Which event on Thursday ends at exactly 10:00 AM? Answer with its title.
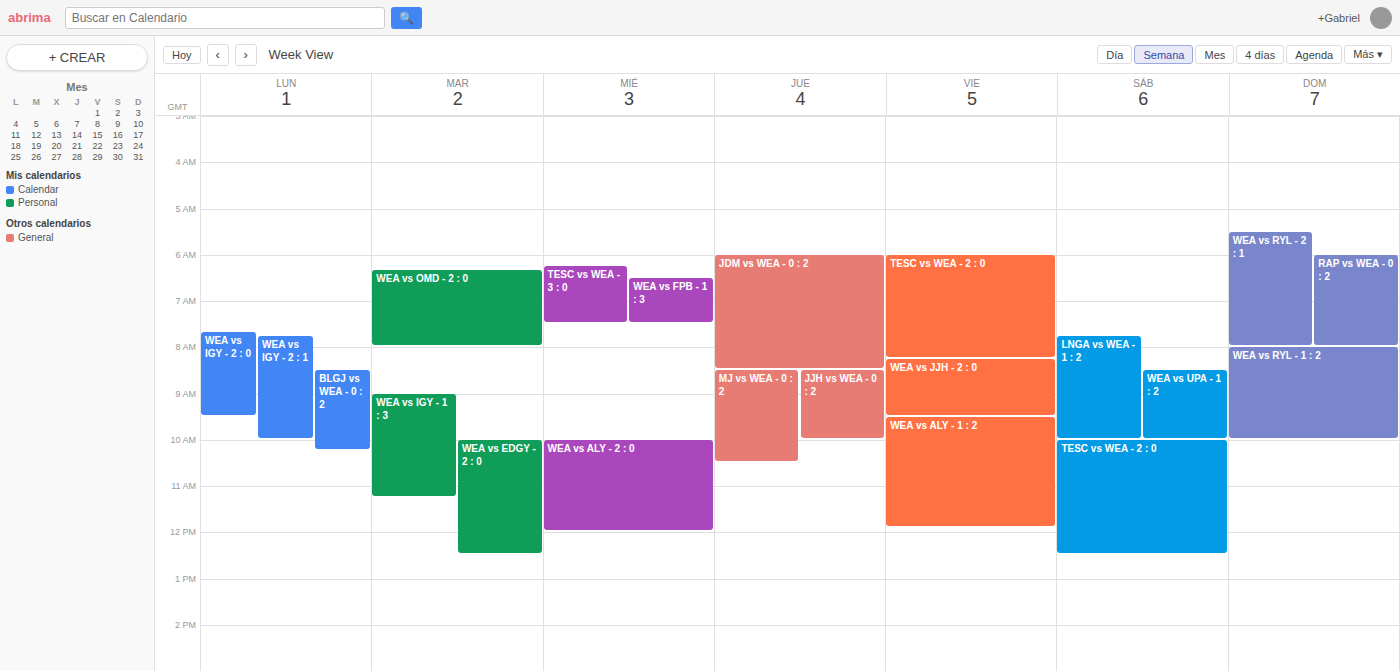
"JJH vs WEA - 0 : 2"